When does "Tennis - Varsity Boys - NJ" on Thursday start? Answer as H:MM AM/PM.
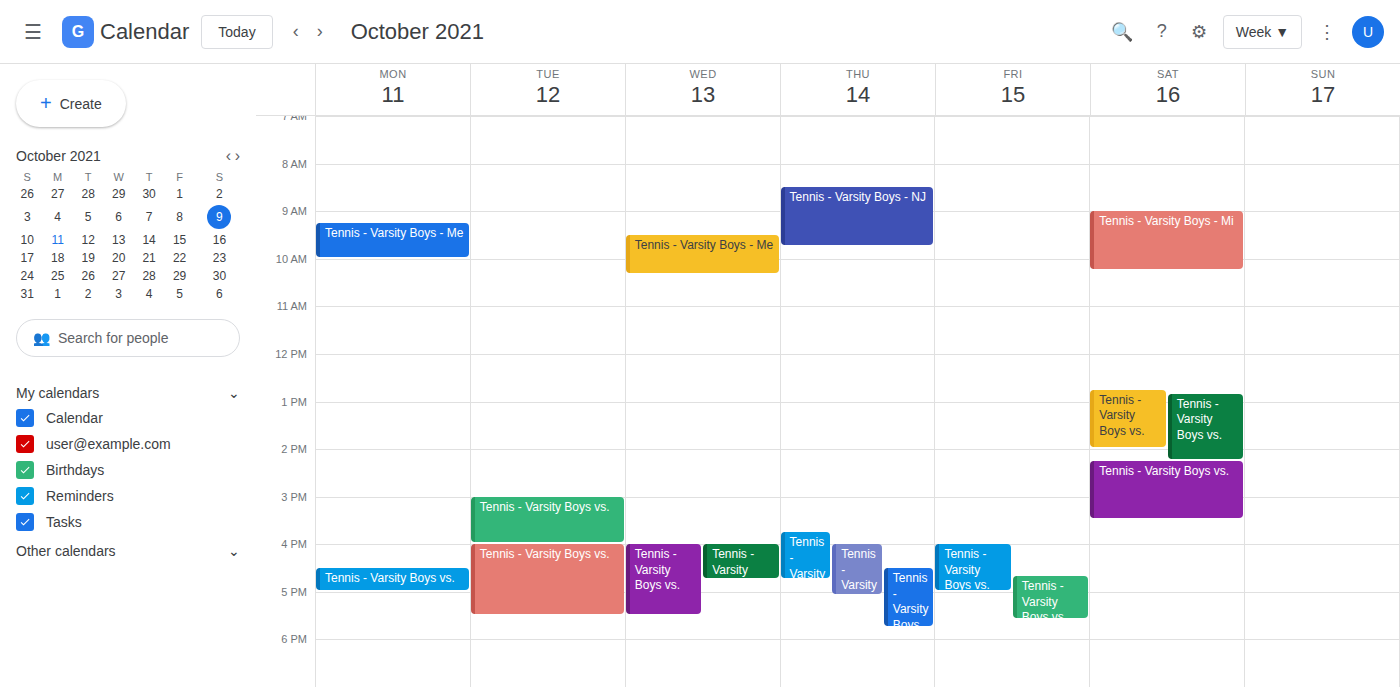
8:30 AM